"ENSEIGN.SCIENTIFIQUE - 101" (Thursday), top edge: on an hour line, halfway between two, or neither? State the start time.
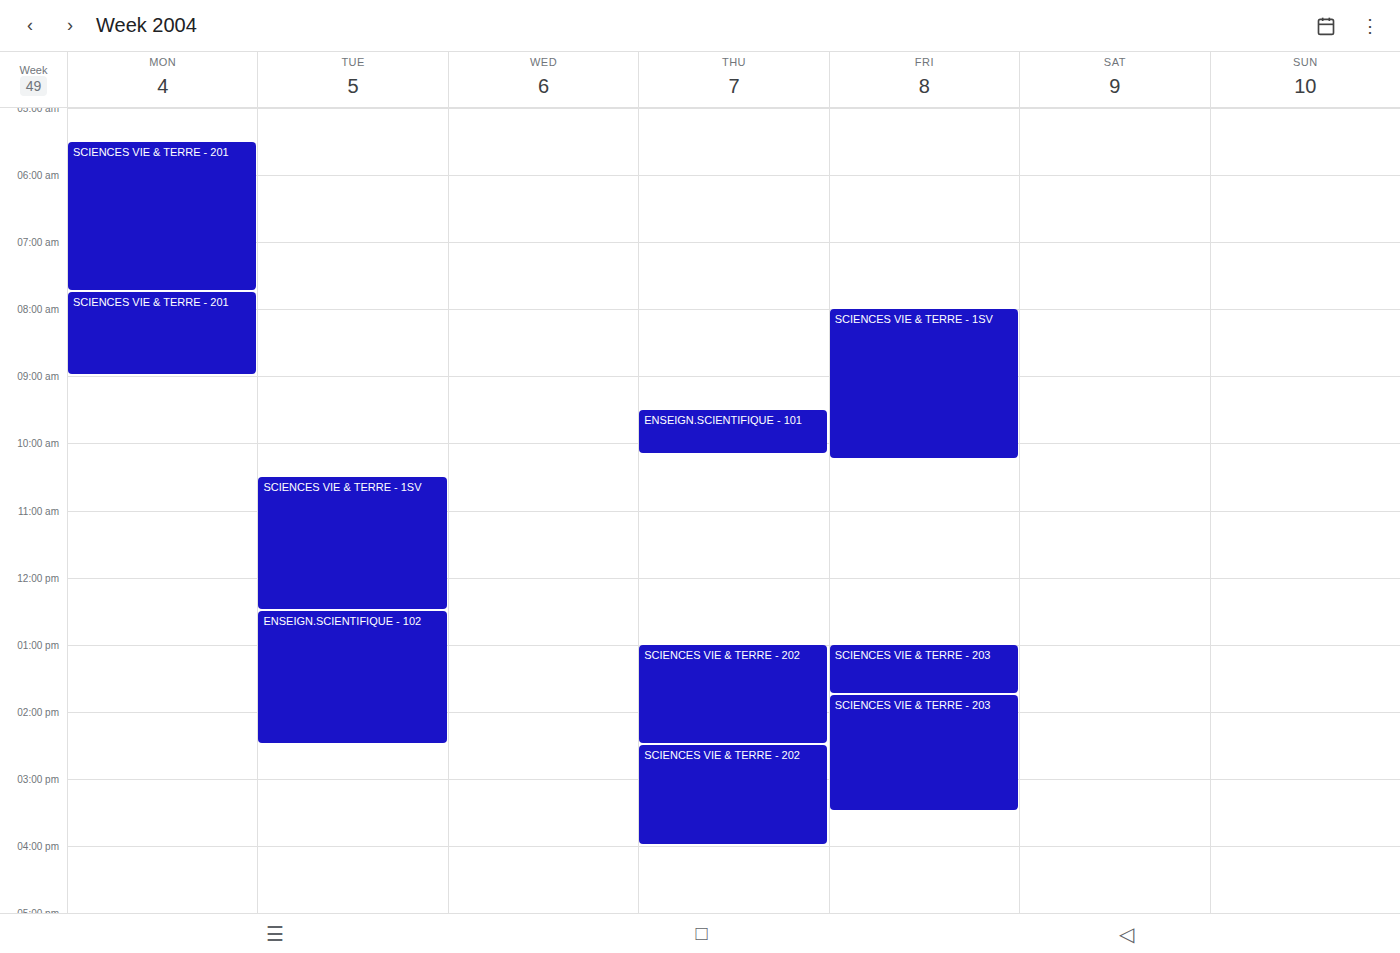
9:30 AM -- halfway between the 9 AM and 10 AM lines.